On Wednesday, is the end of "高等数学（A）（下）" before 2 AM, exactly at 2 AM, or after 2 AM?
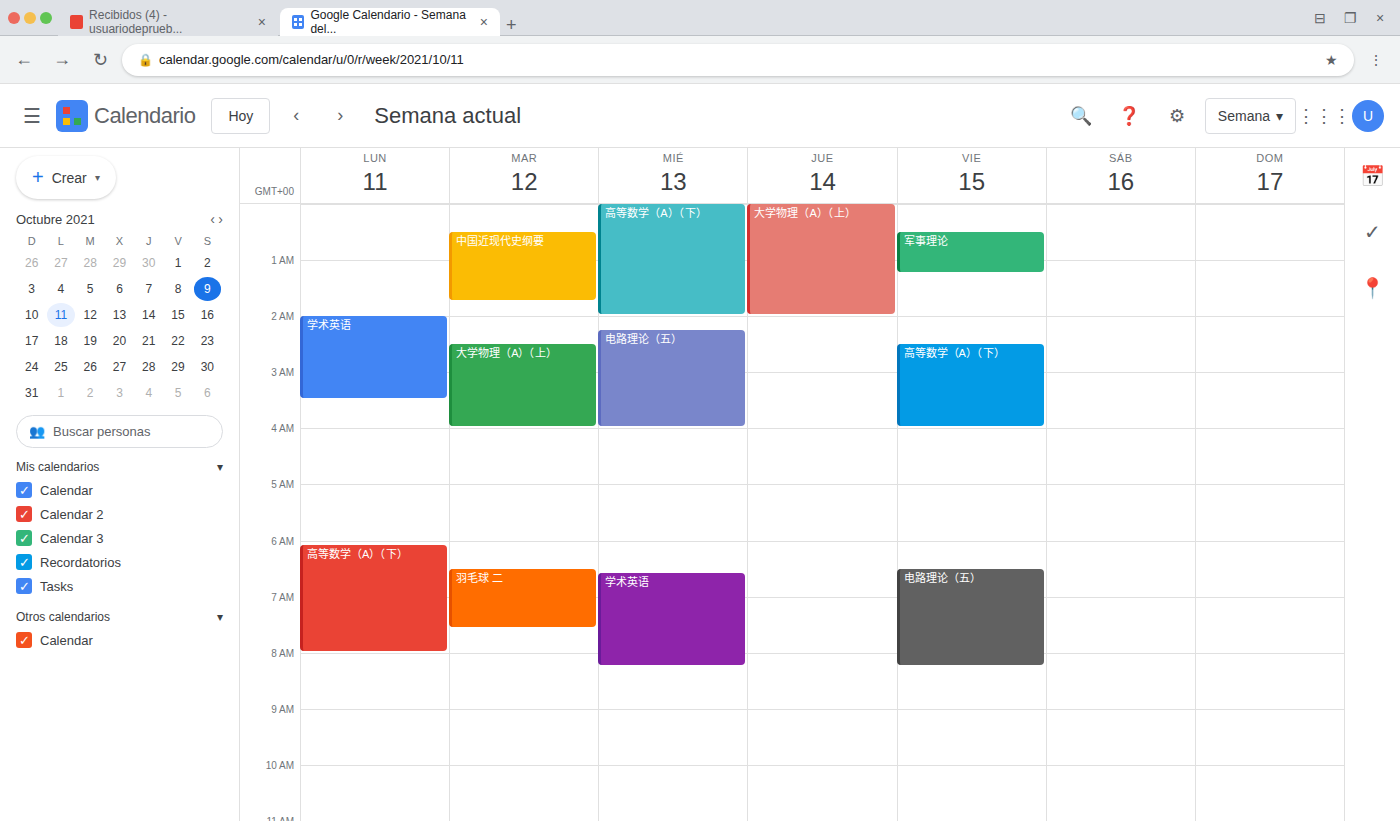
2:00 AM -- exactly at 2 AM, on the 2 AM line.